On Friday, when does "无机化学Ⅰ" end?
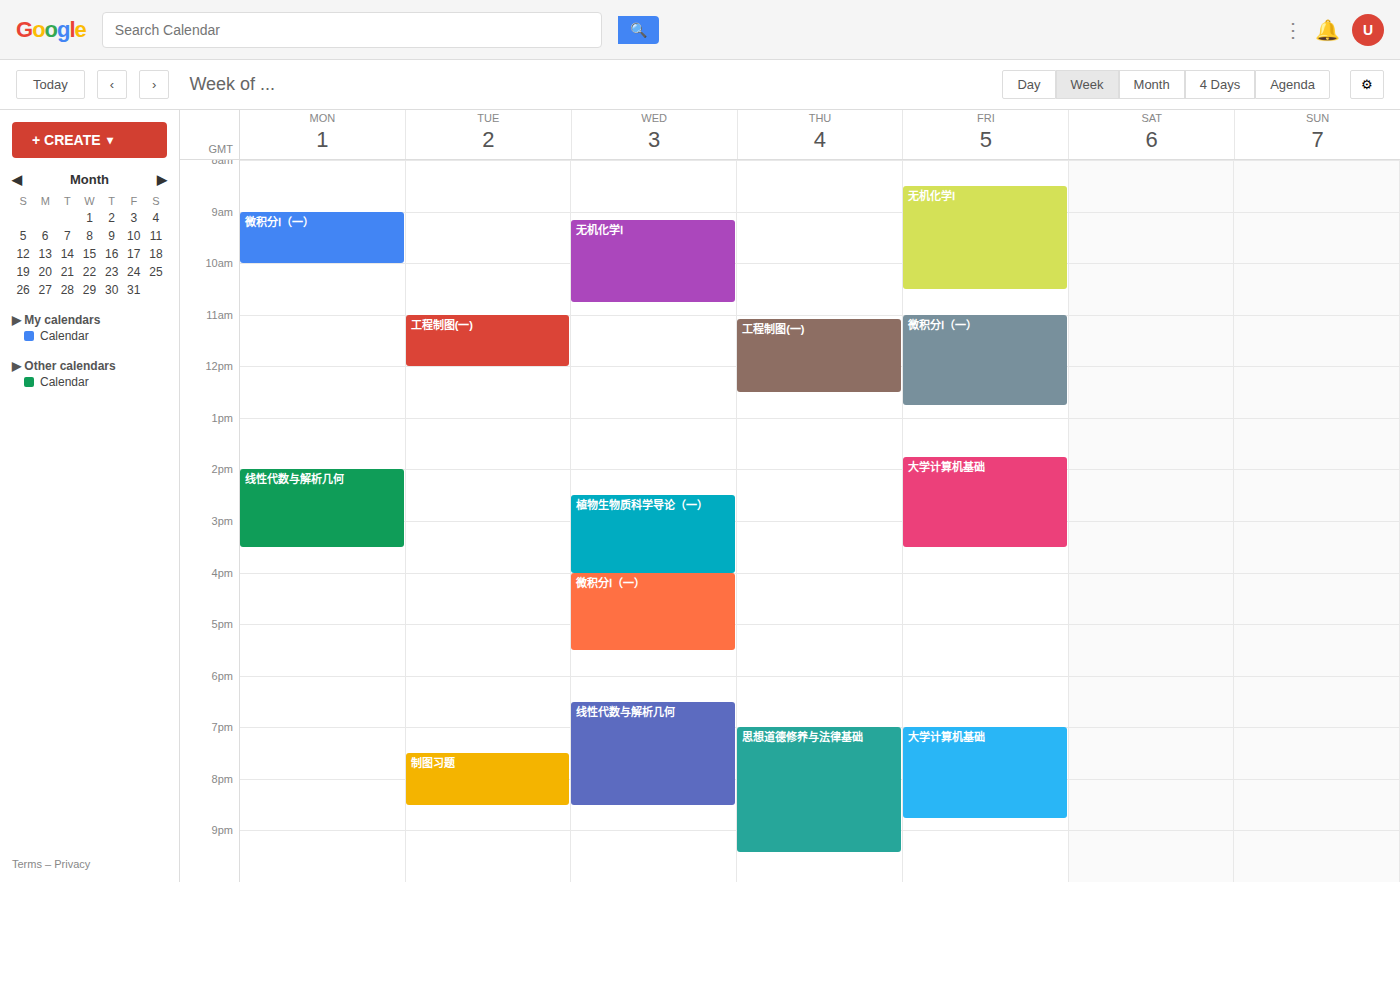
10:30 AM